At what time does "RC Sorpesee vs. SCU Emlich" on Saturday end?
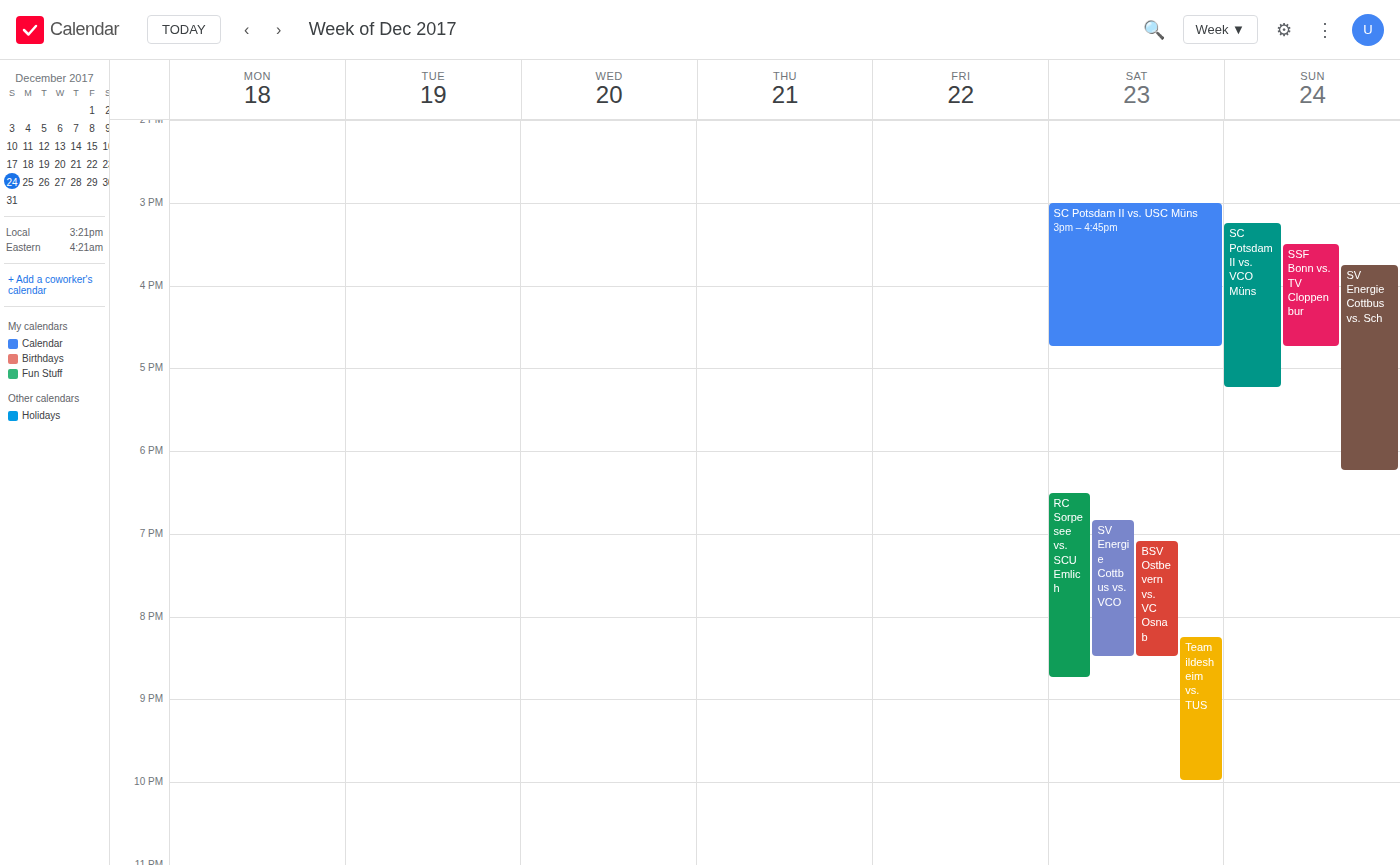
8:45 PM